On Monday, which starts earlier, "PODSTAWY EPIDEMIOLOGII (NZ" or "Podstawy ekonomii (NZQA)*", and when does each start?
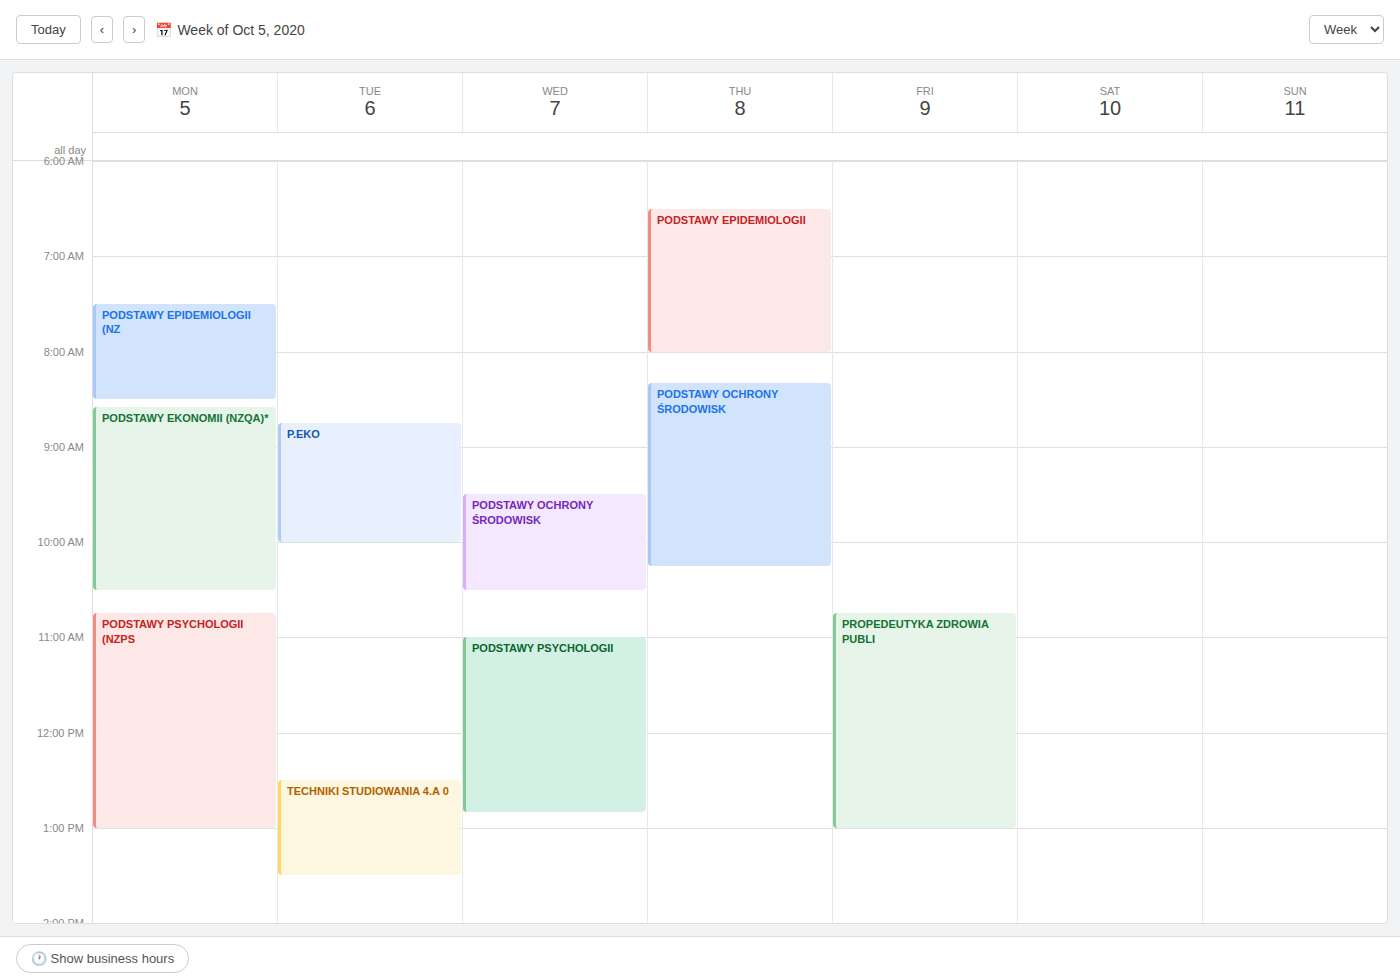
"PODSTAWY EPIDEMIOLOGII (NZ" 07:30; "Podstawy ekonomii (NZQA)*" 08:35.